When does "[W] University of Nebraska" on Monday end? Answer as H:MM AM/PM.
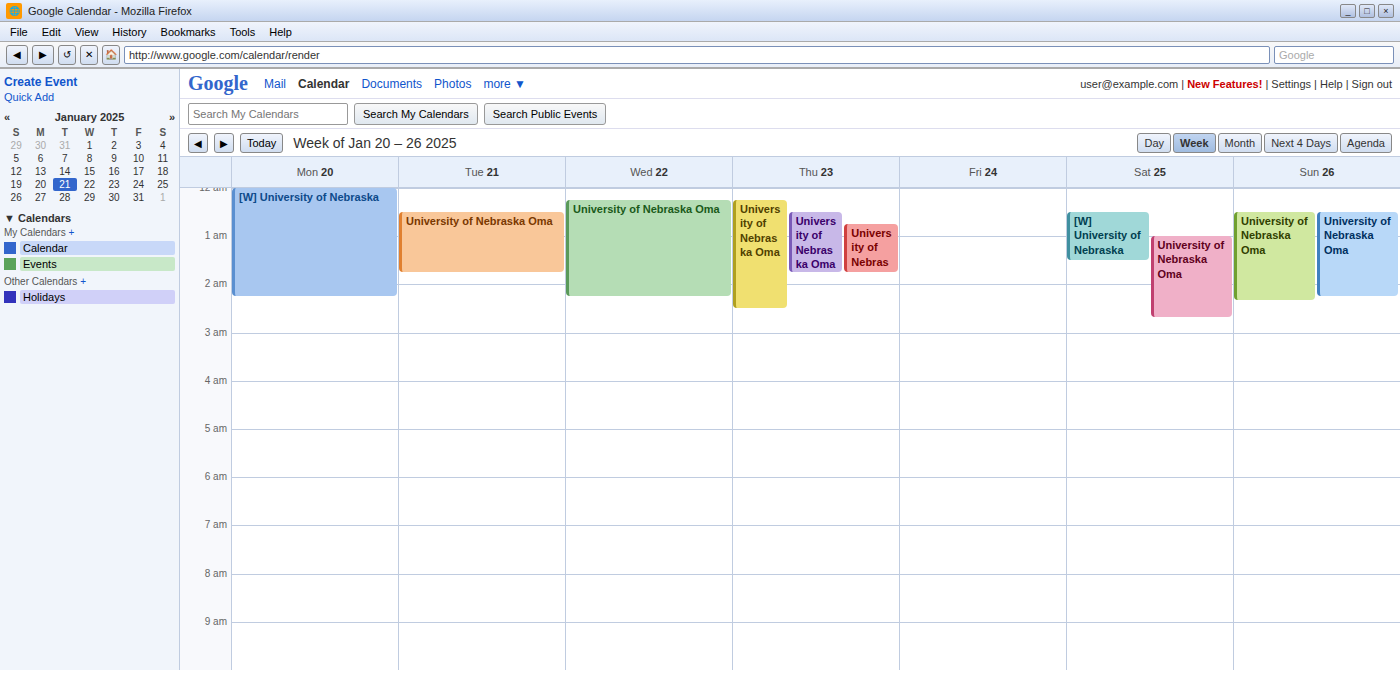
2:15 AM